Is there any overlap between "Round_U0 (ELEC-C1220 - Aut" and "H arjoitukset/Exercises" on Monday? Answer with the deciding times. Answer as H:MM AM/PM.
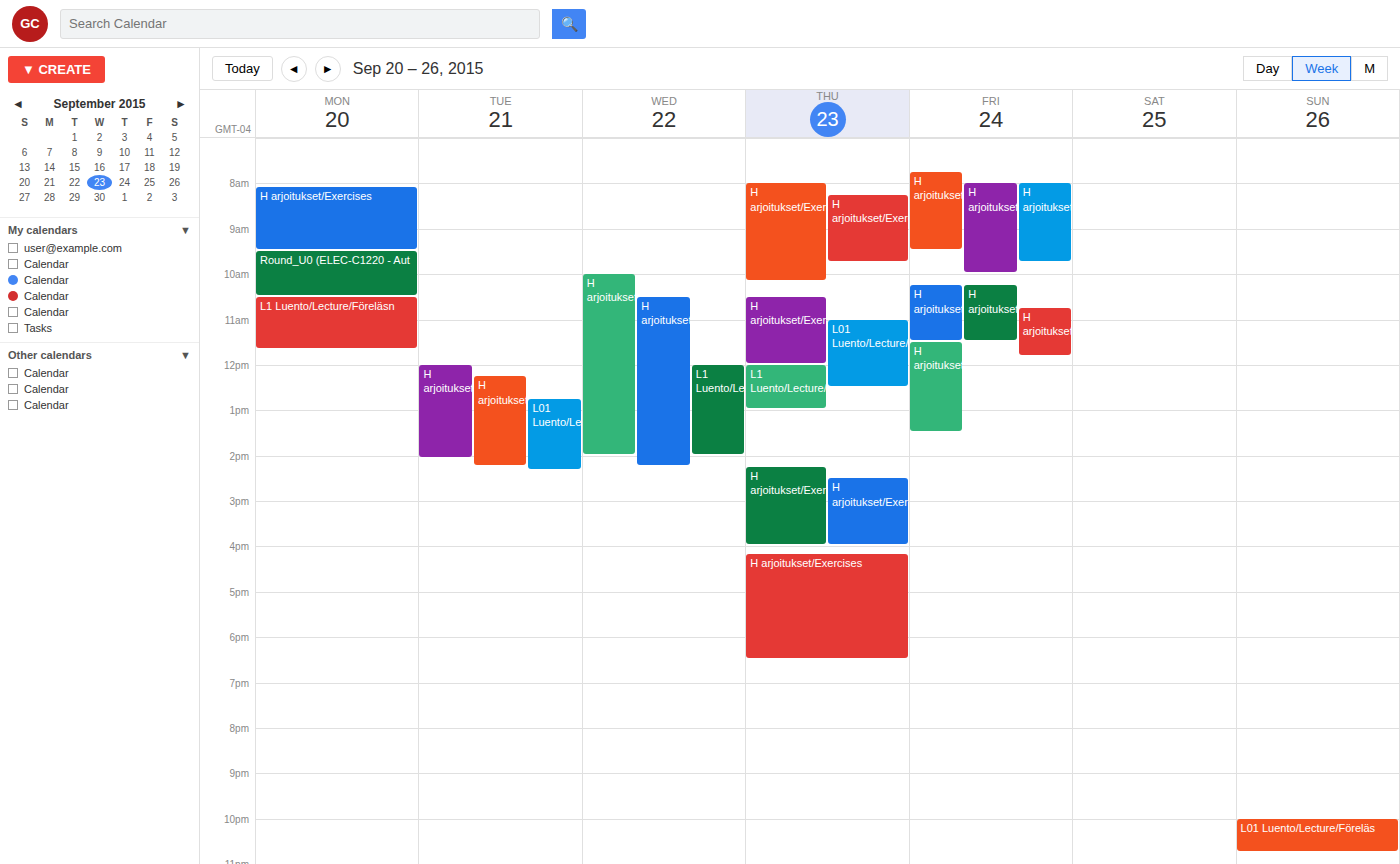
"H arjoitukset/Exercises" ends at 9:30 AM, exactly when "Round_U0 (ELEC-C1220 - Aut" starts -- they touch but do not overlap.